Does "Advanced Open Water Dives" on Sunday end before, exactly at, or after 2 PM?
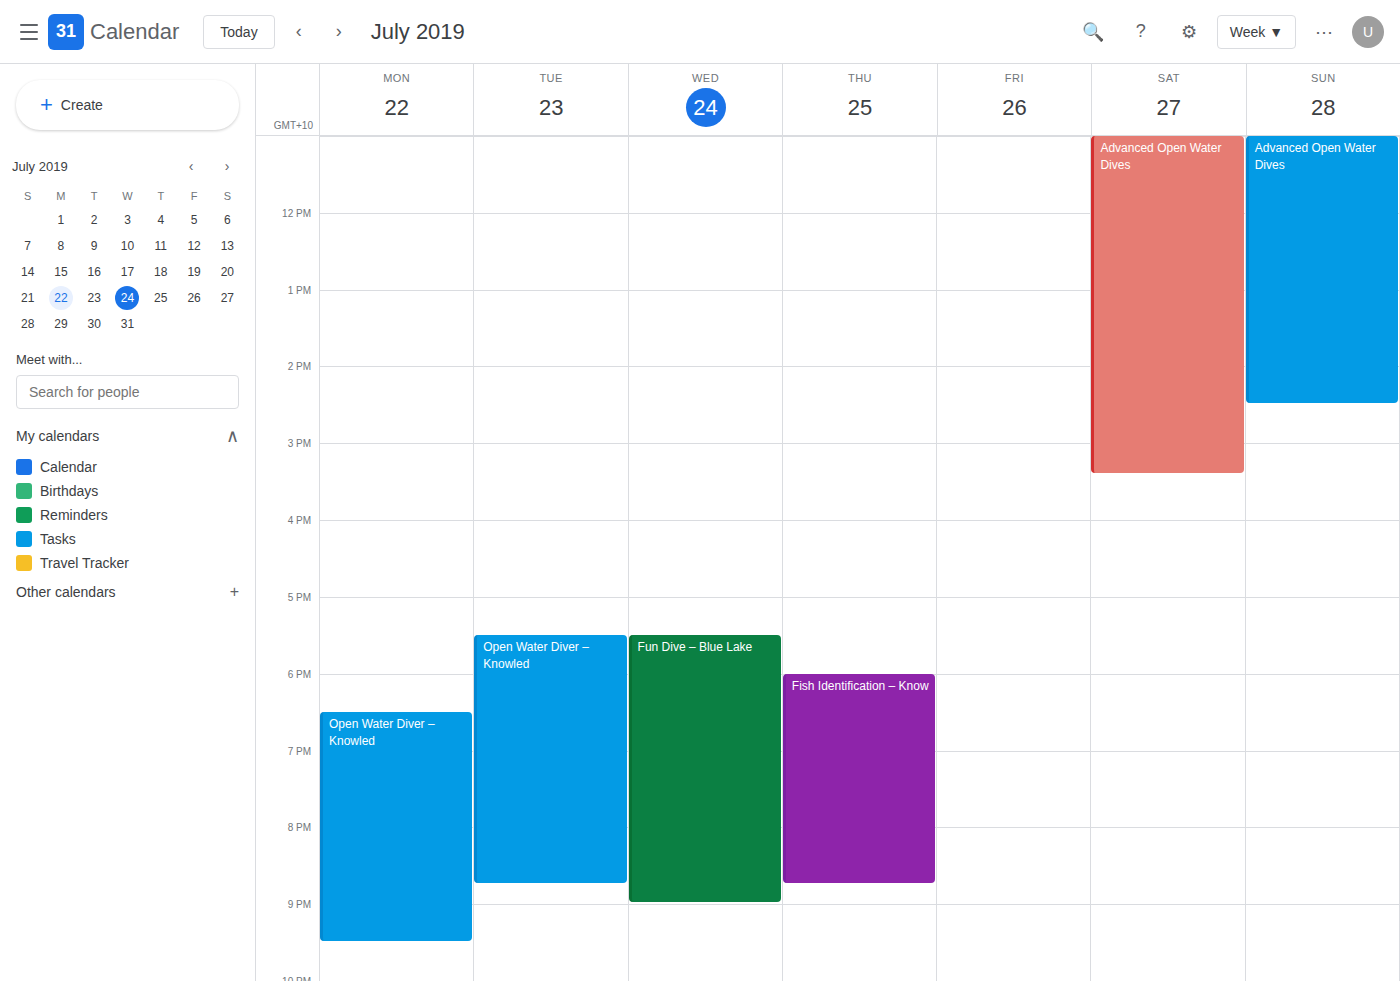
2:30 PM -- after 2 PM, 30 minutes below the 2 PM line.